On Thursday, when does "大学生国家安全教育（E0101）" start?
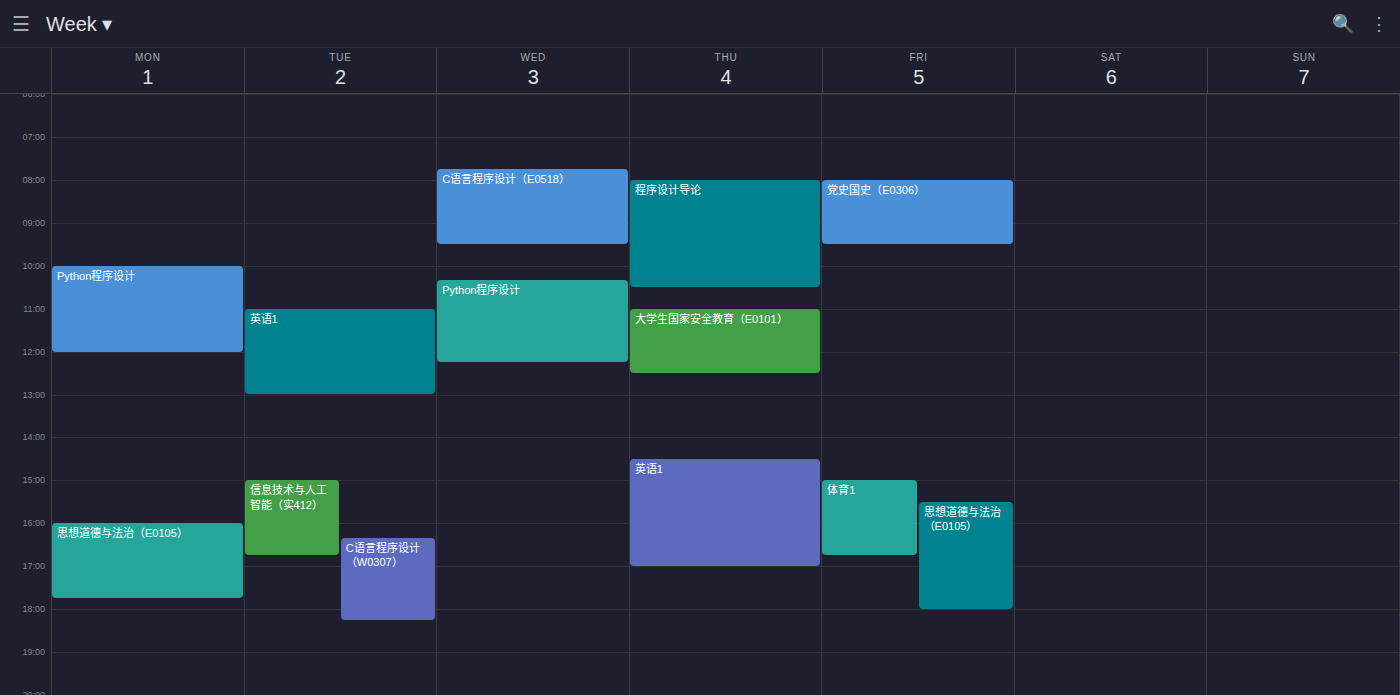
11:00 AM